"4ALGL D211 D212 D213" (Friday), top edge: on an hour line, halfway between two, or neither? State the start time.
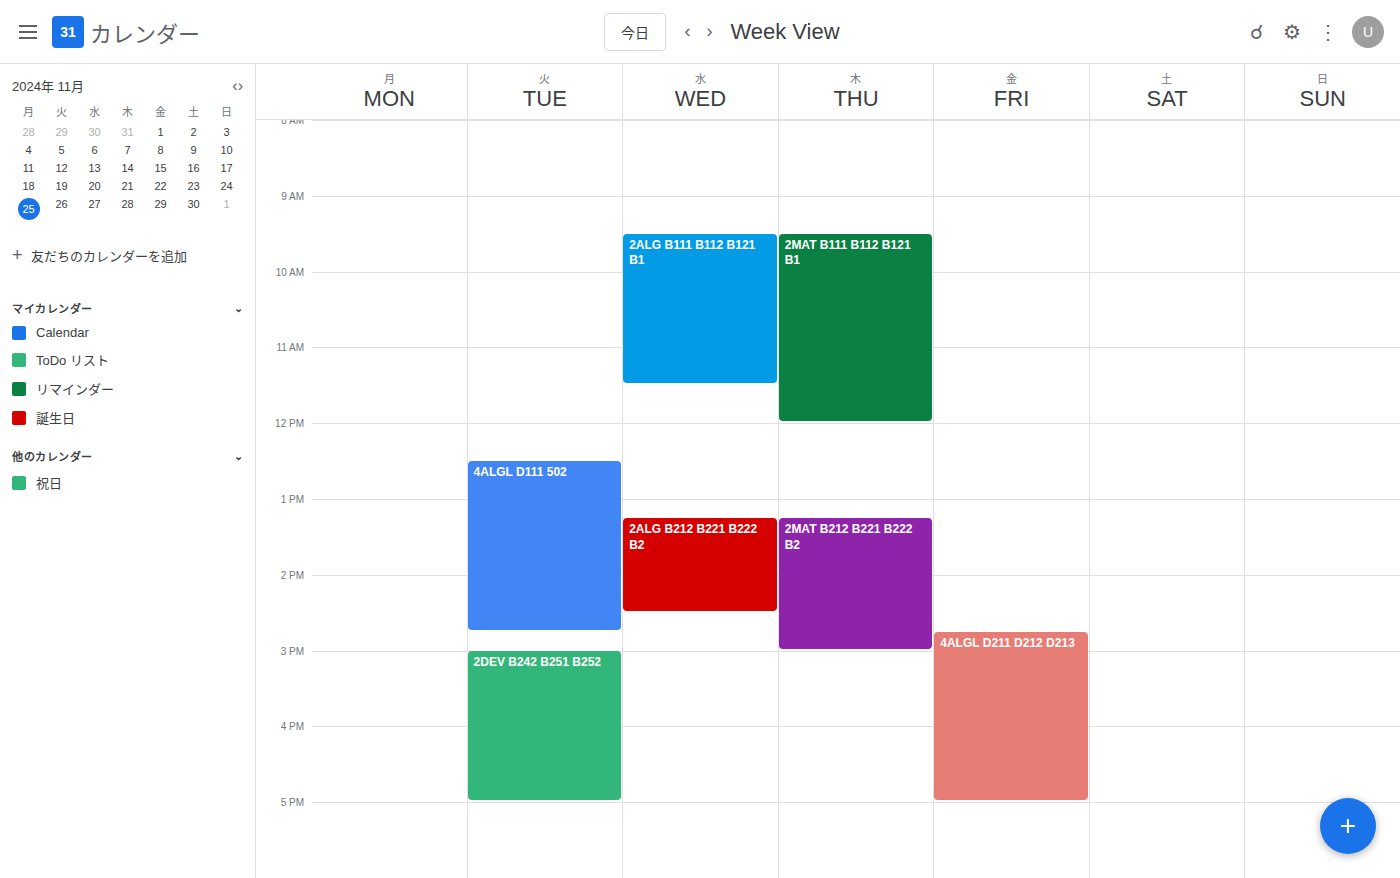
14:45 -- neither: three quarters of the way from the 14:00 line to the 15:00 line.